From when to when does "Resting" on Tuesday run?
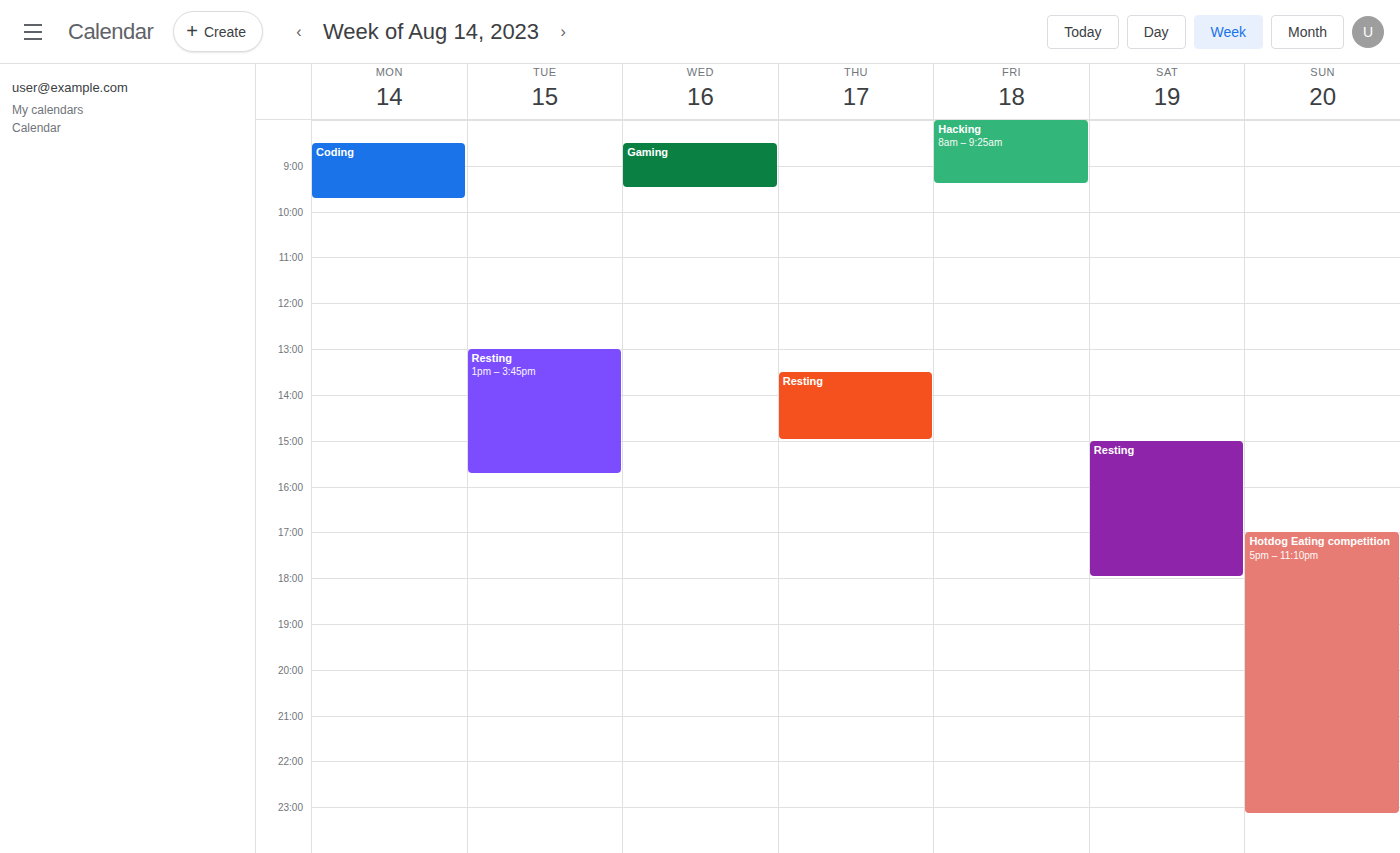
1:00 PM to 3:45 PM